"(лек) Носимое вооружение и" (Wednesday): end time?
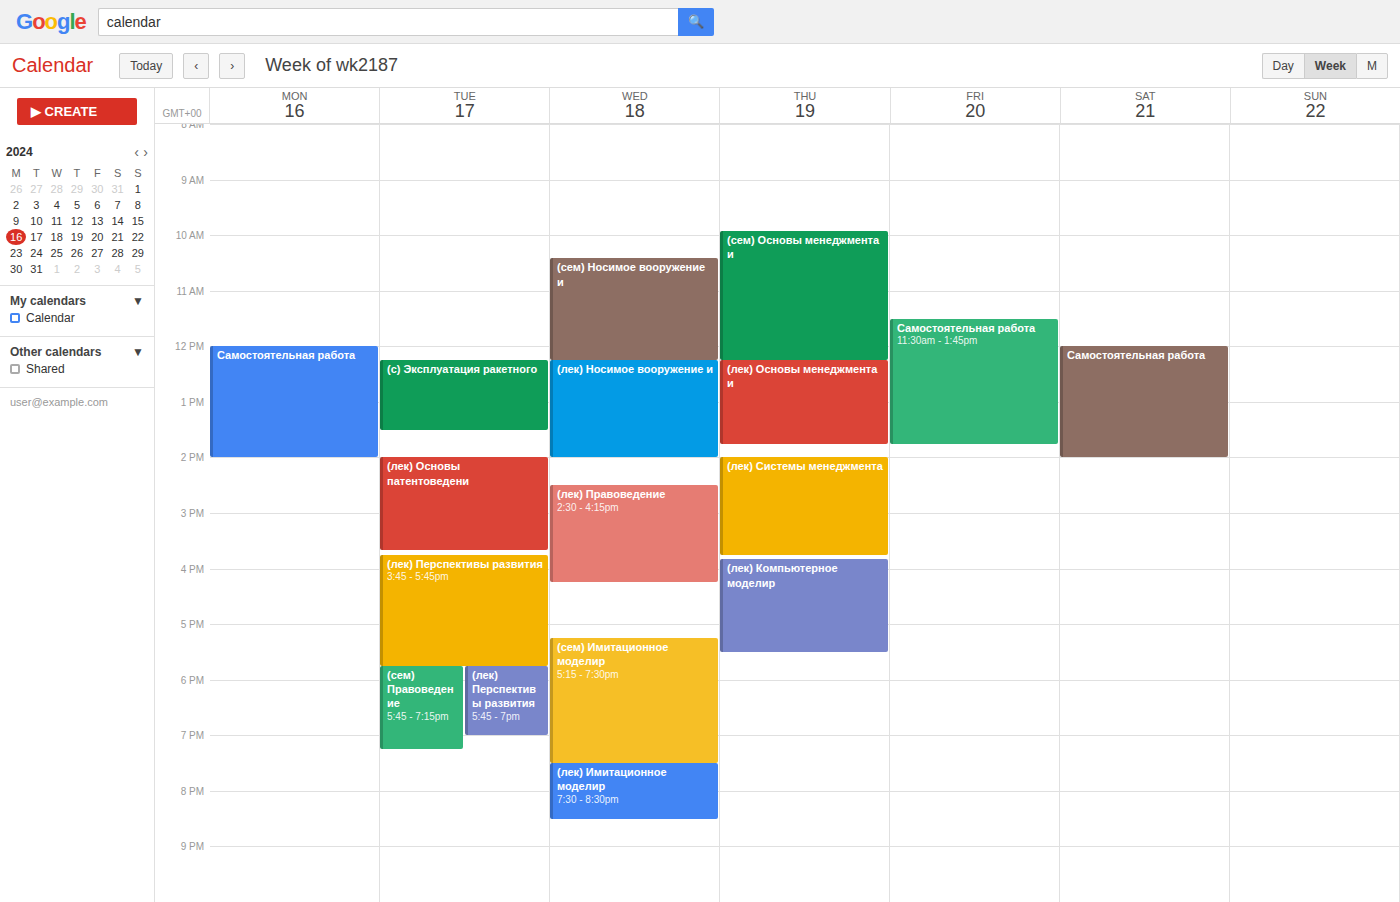
2:00 PM